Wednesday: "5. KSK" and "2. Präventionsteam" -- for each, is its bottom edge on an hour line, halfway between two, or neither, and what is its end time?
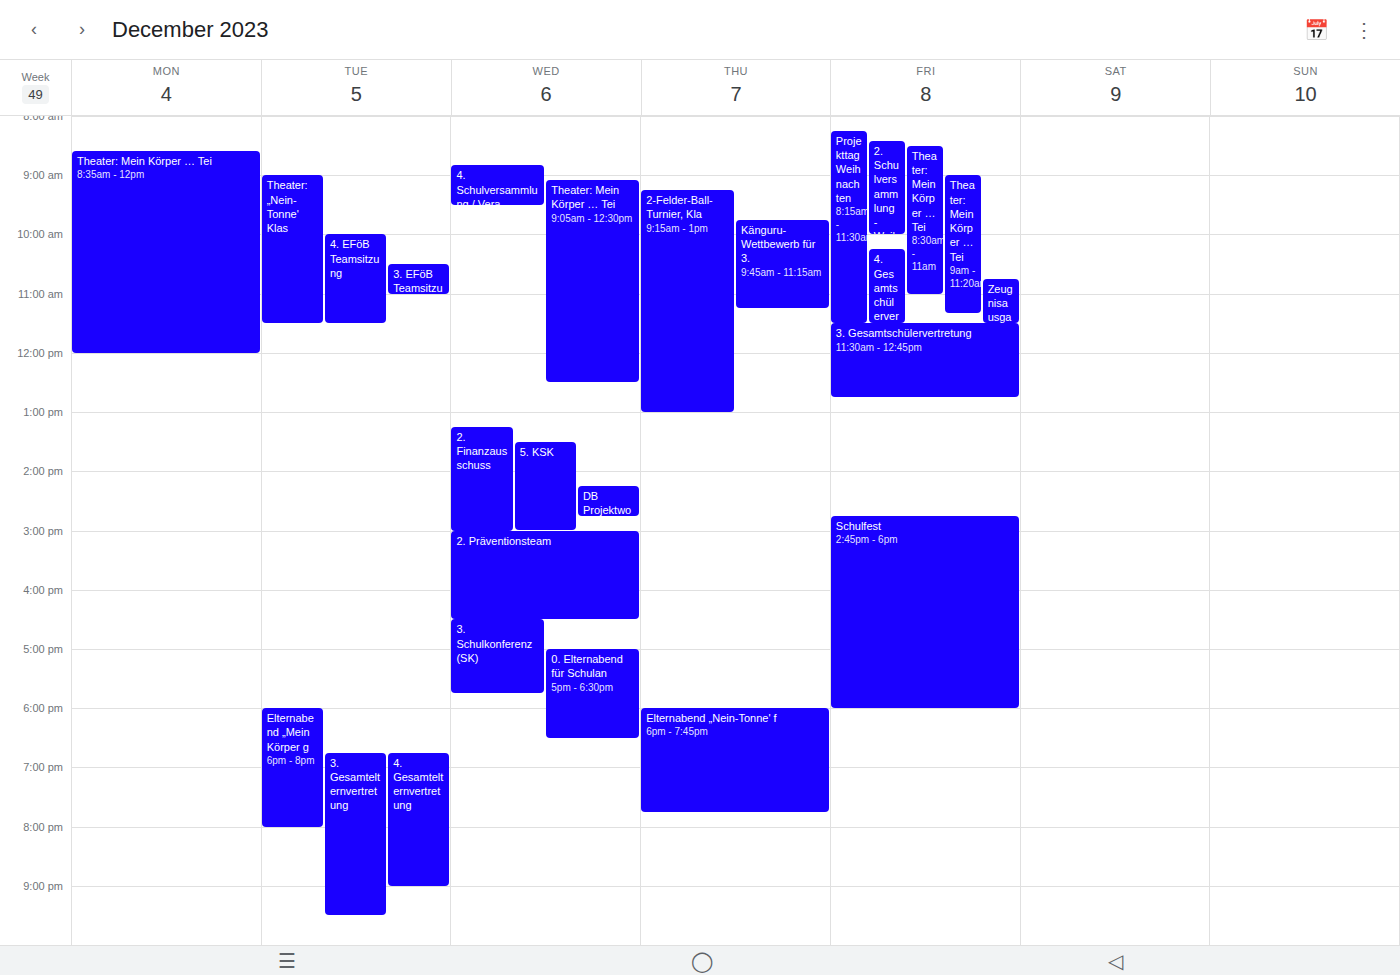
"5. KSK": 3:00 PM, exactly on the 3 PM line. "2. Präventionsteam": 4:30 PM, halfway between the 4 PM and 5 PM lines.